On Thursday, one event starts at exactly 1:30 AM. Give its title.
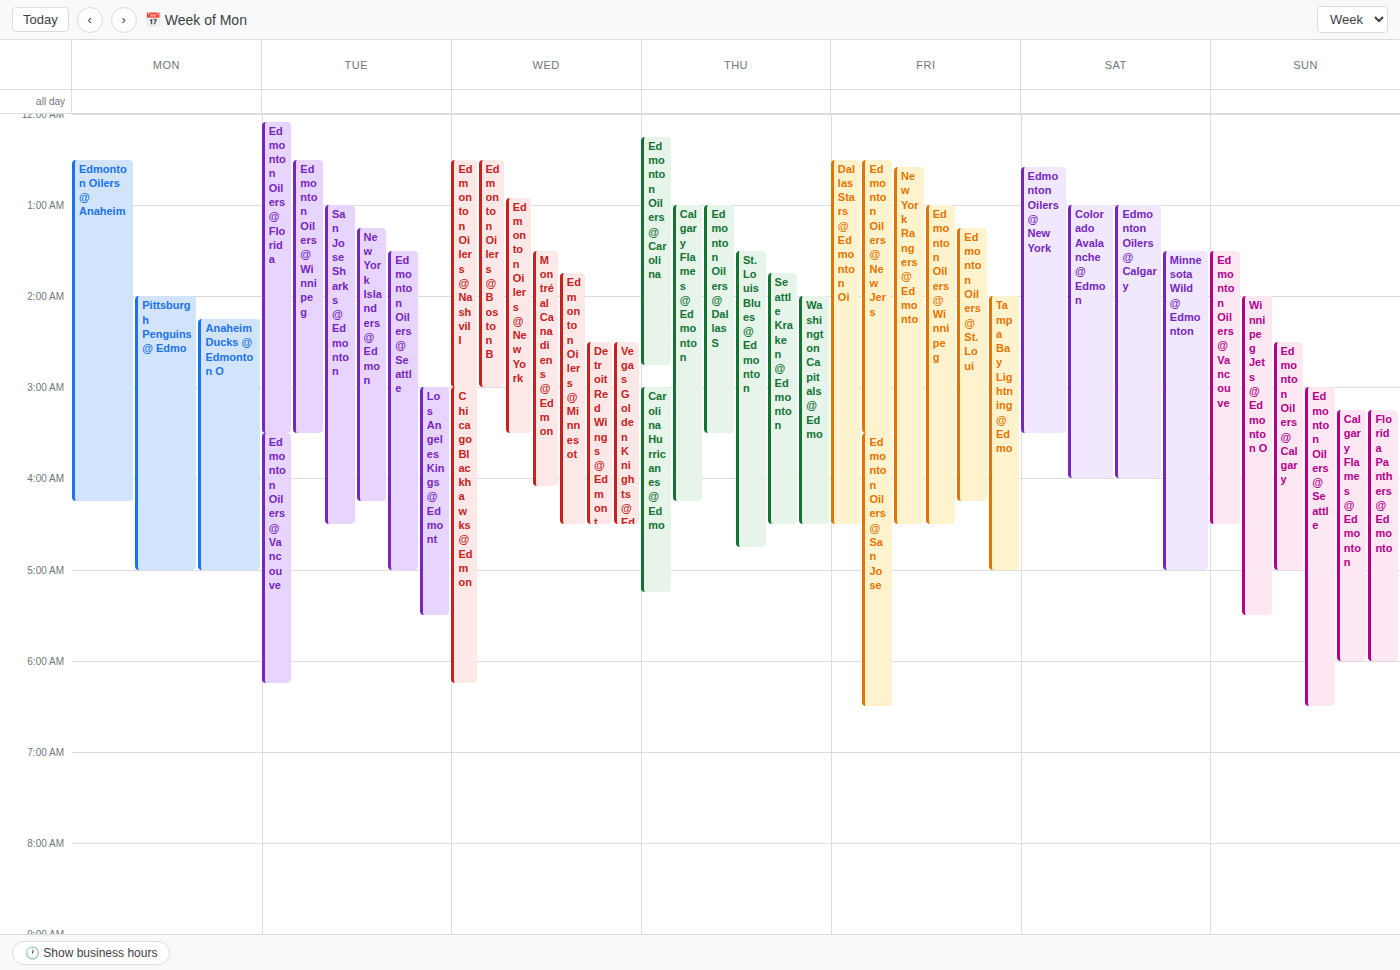
"St. Louis Blues @ Edmonton"